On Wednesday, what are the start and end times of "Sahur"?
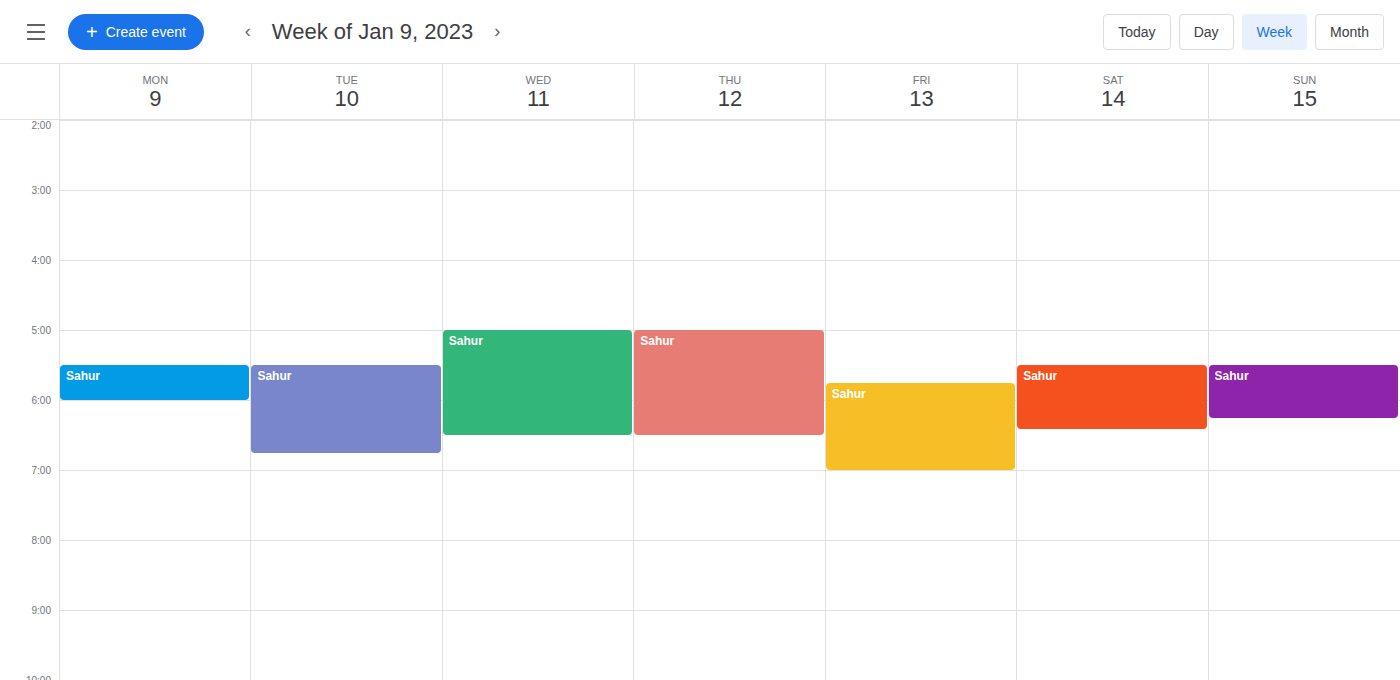
5:00 AM to 6:30 AM